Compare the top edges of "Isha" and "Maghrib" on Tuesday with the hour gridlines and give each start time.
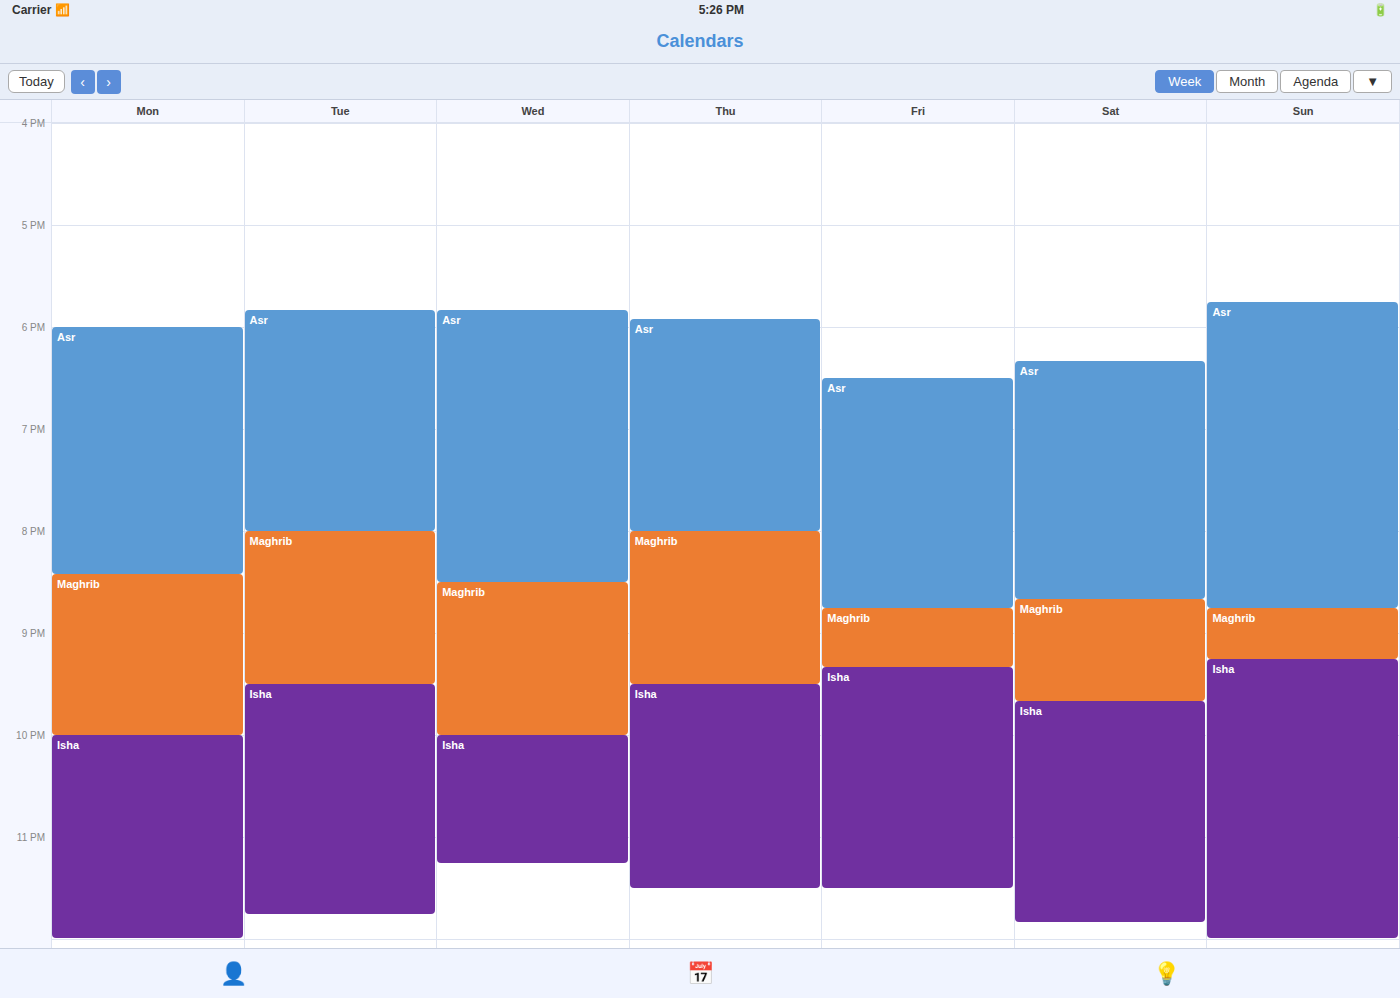
"Isha": 9:30 PM, halfway between the 9 PM and 10 PM lines. "Maghrib": 8:00 PM, exactly on the 8 PM line.